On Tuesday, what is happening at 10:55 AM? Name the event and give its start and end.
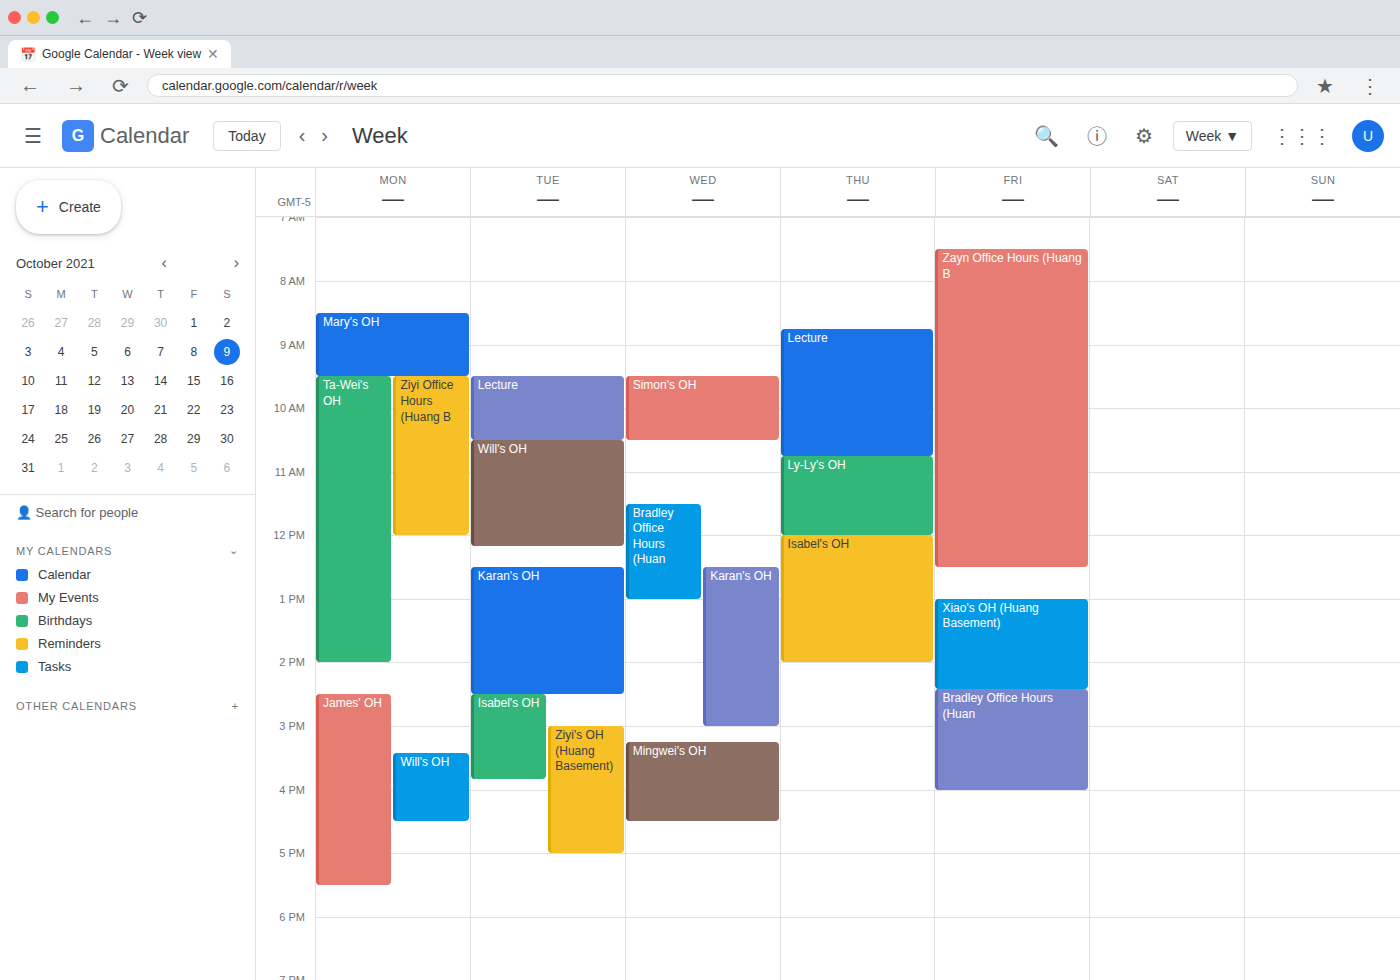
"Will's OH", 10:30 AM to 12:10 PM